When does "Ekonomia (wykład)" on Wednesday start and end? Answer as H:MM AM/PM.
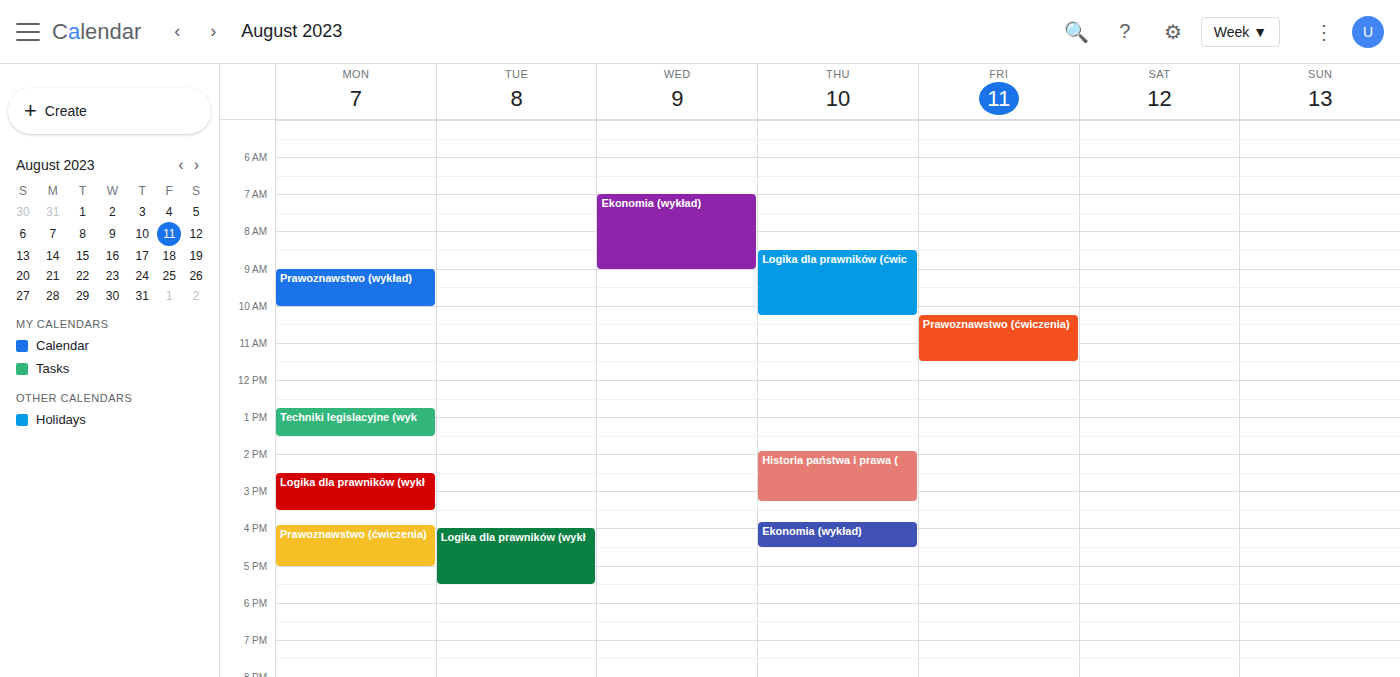
7:00 AM to 9:00 AM